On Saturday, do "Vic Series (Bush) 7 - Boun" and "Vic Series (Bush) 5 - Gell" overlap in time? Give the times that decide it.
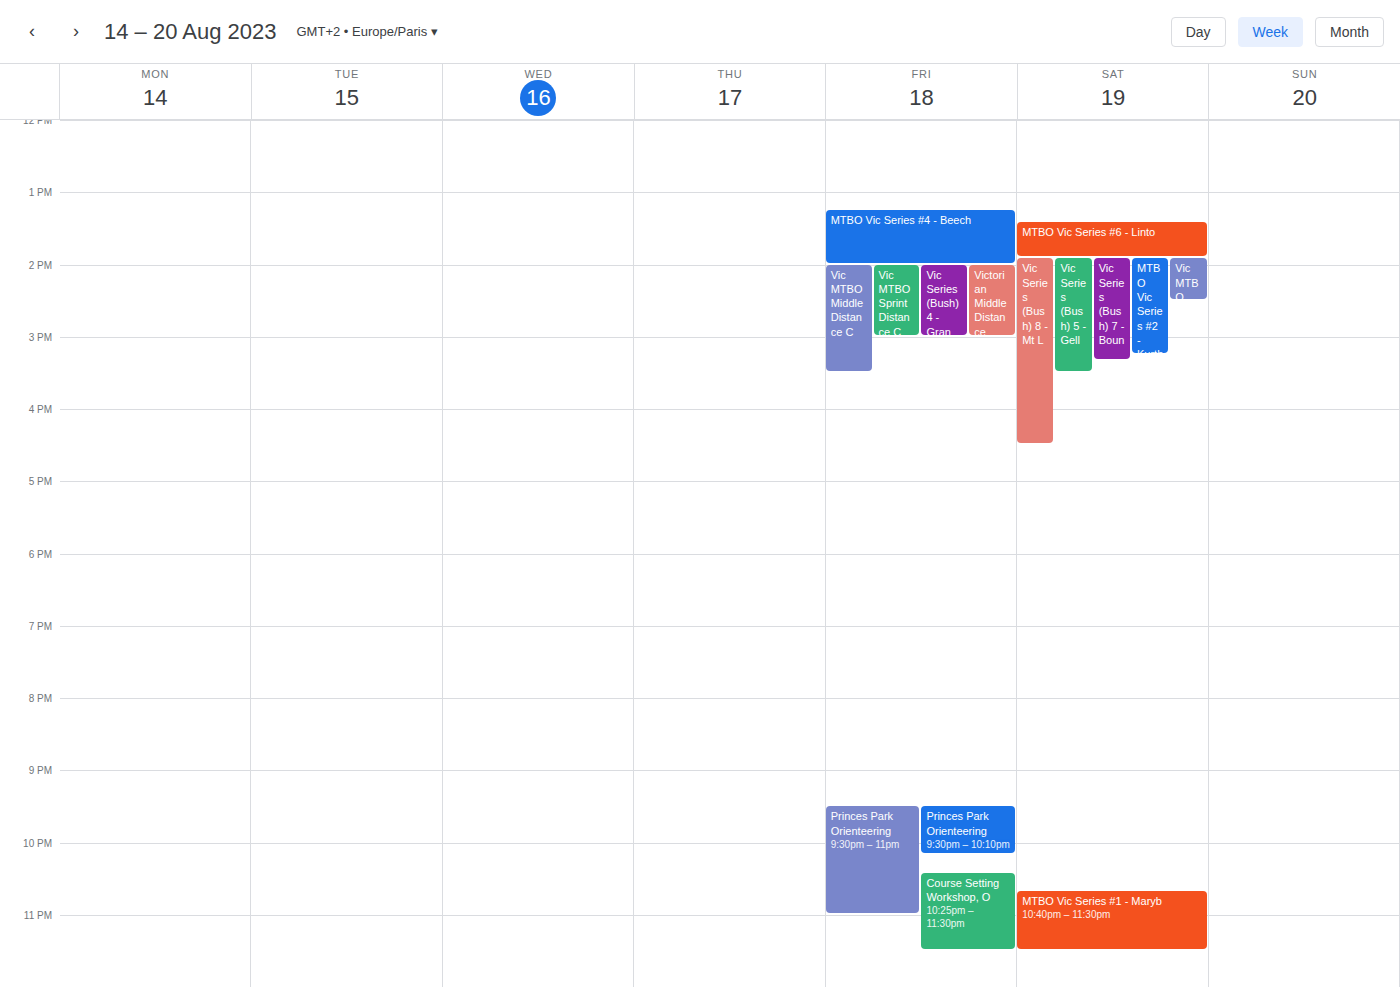
"Vic Series (Bush) 5 - Gell" starts at 13:55, before "Vic Series (Bush) 7 - Boun" ends at 15:20 -- they overlap.